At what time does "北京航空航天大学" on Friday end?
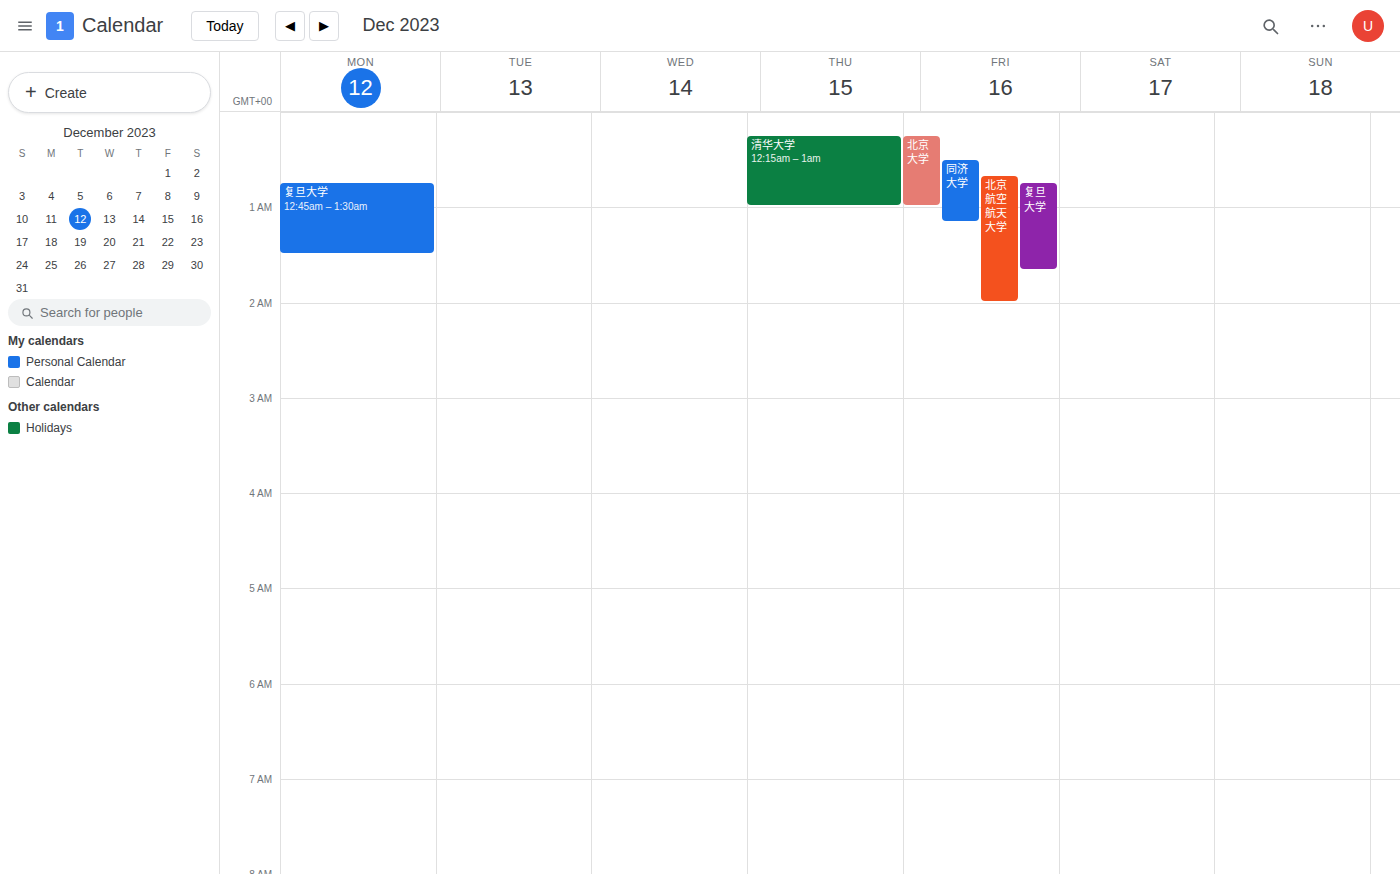
02:00